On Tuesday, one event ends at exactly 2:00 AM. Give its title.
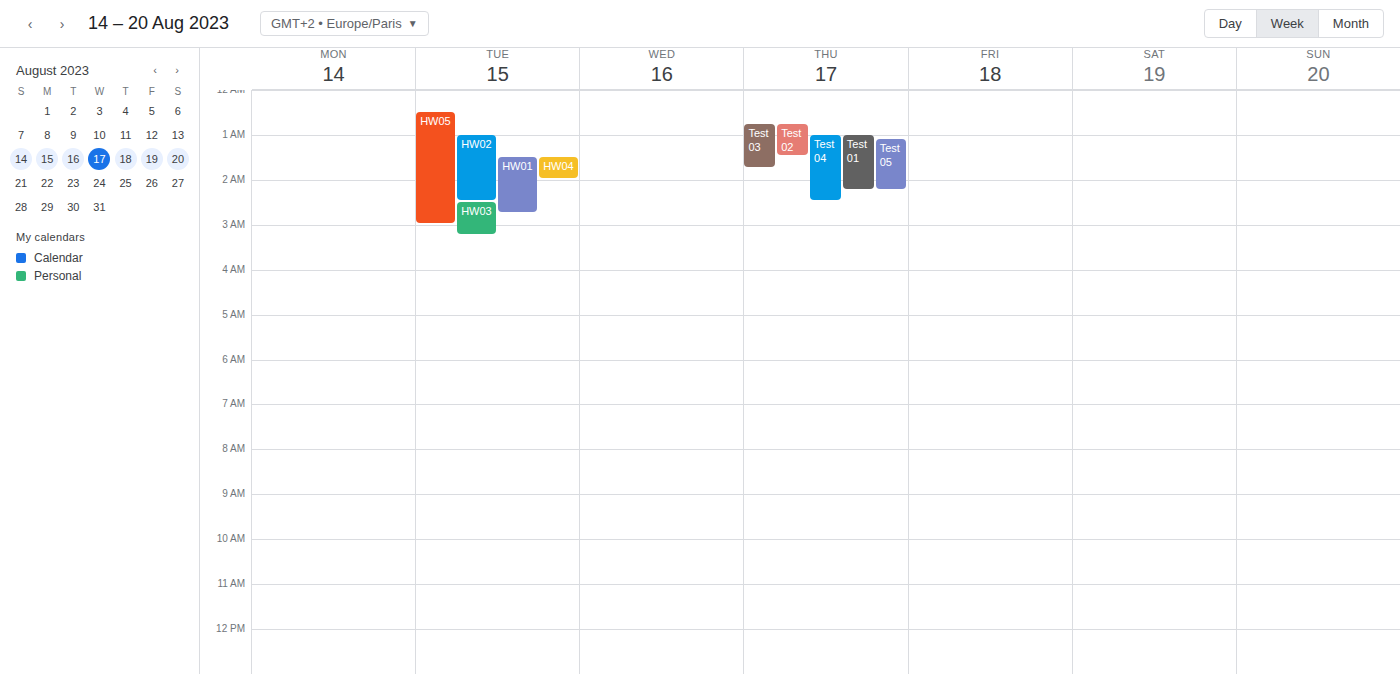
"HW04"